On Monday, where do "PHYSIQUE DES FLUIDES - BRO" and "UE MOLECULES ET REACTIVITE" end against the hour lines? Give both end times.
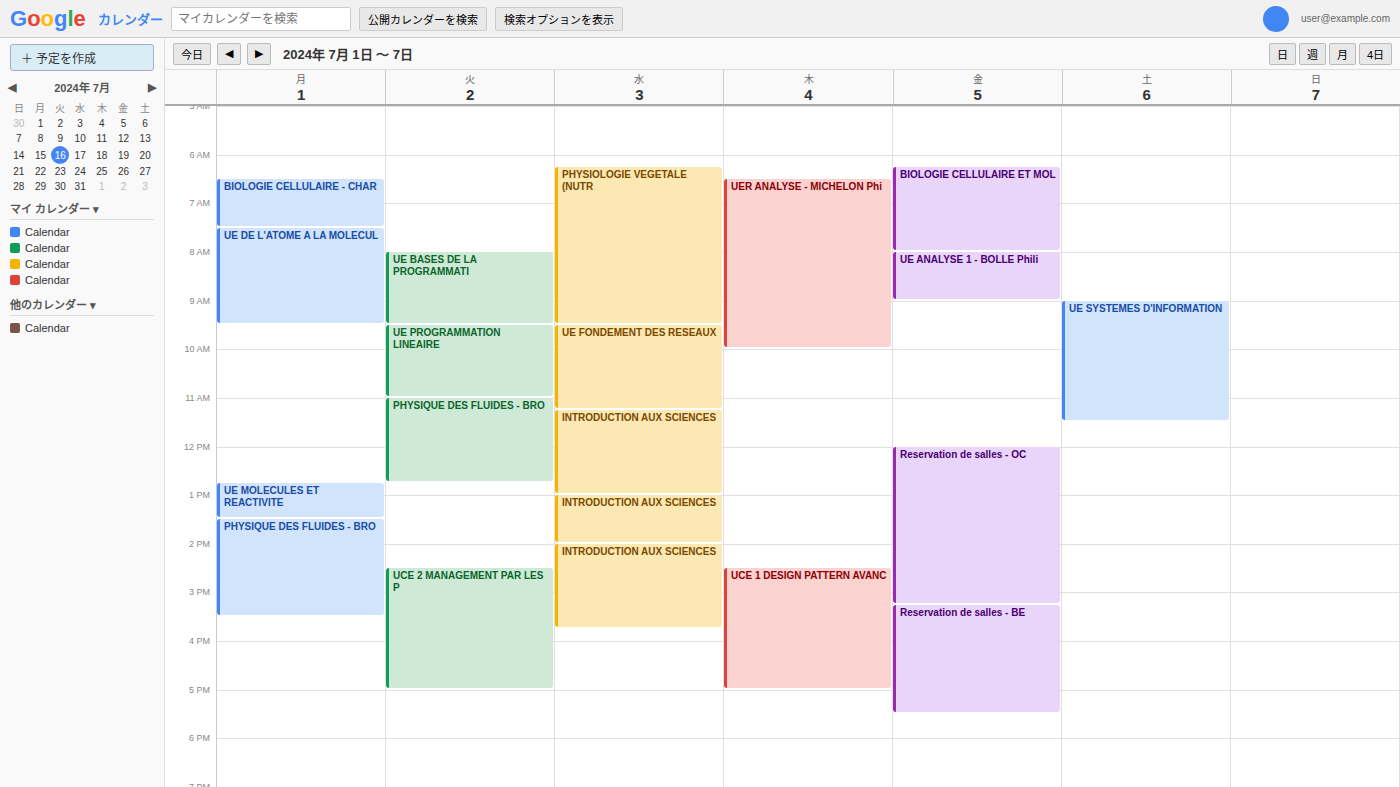
"PHYSIQUE DES FLUIDES - BRO": 3:30 PM, halfway between the 3 PM and 4 PM lines. "UE MOLECULES ET REACTIVITE": 1:30 PM, halfway between the 1 PM and 2 PM lines.